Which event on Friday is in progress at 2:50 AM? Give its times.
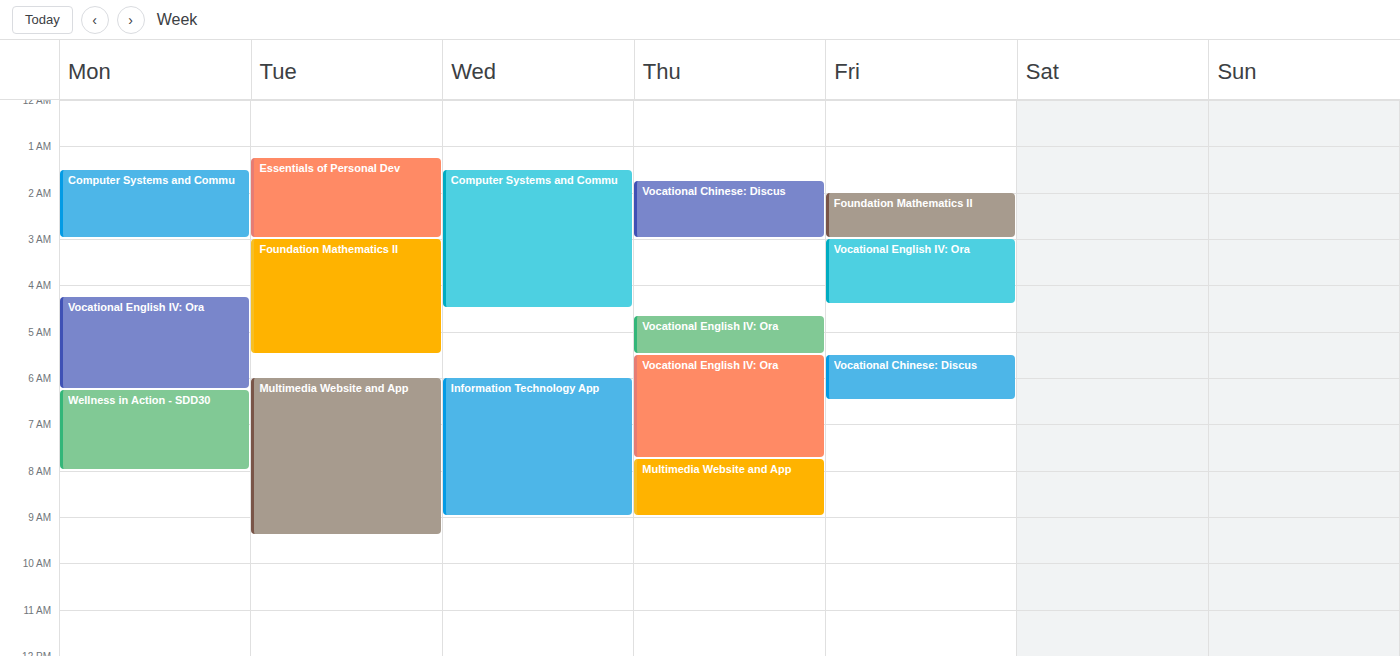
"Foundation Mathematics II", 2:00 AM to 3:00 AM